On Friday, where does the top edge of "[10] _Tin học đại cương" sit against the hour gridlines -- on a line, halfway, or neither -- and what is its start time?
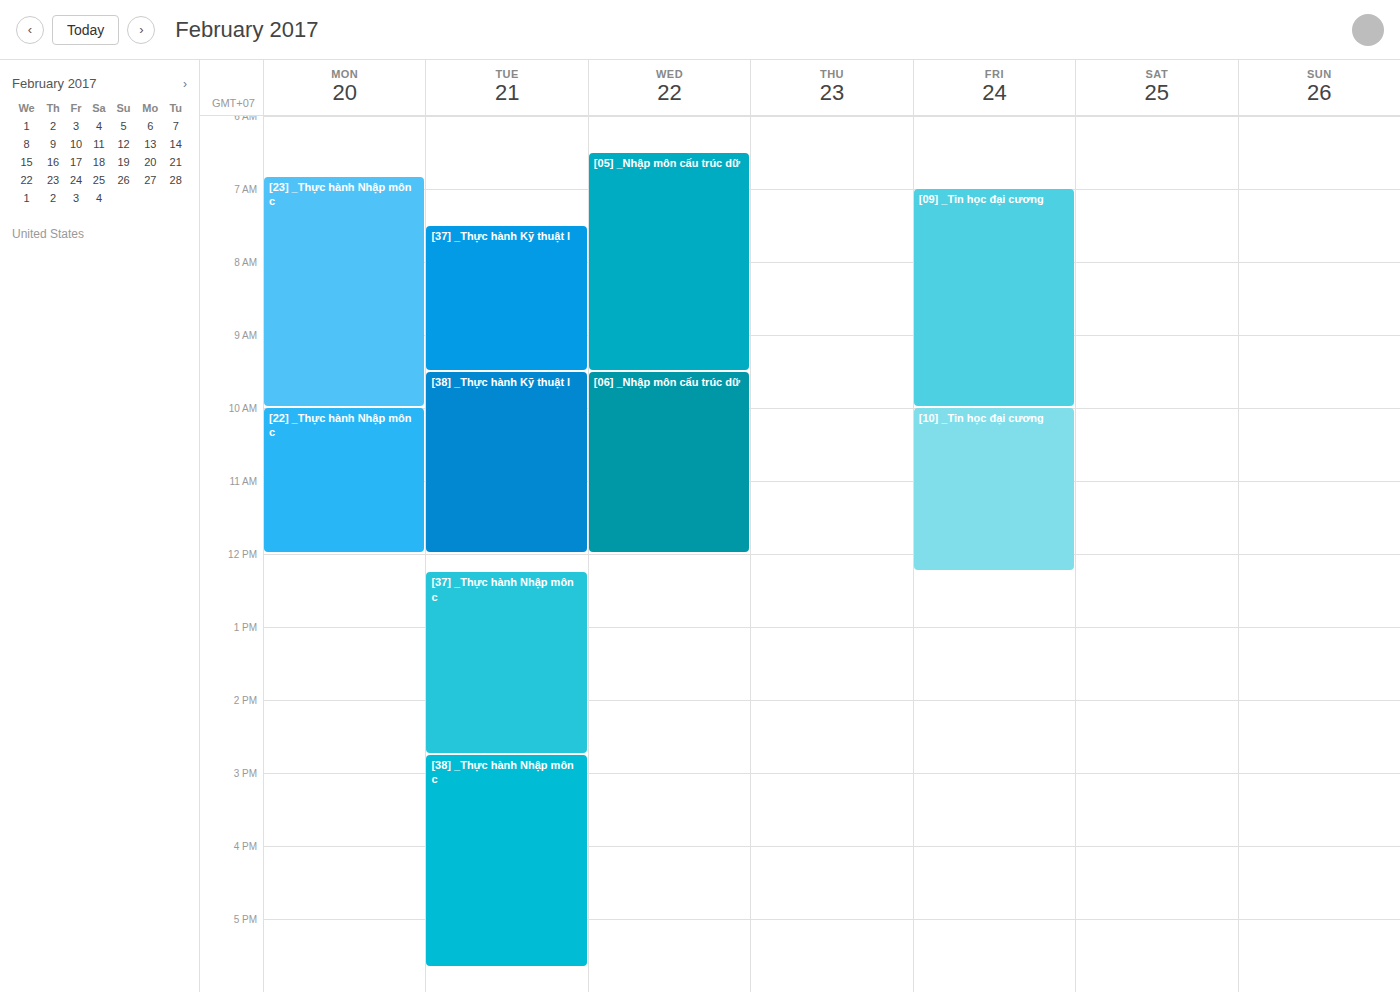
10:00 AM -- exactly on the 10 AM line.